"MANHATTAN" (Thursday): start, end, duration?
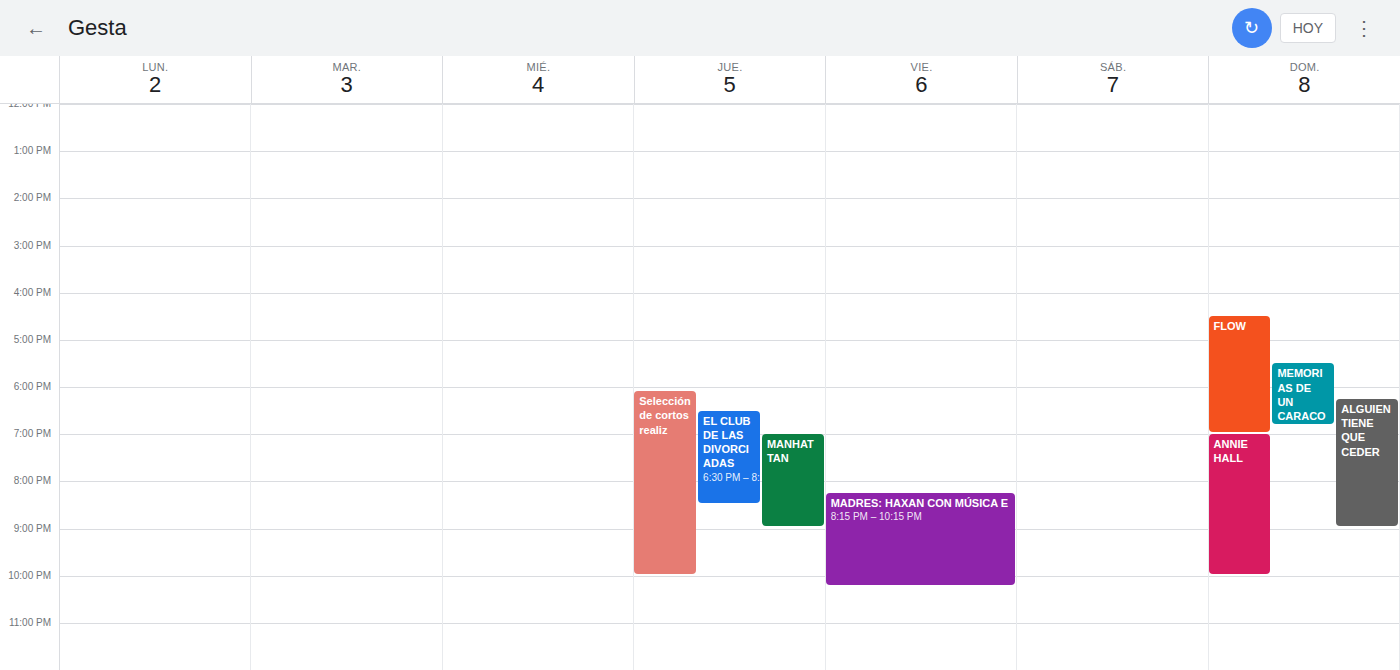
19:00 to 21:00, 2 hours